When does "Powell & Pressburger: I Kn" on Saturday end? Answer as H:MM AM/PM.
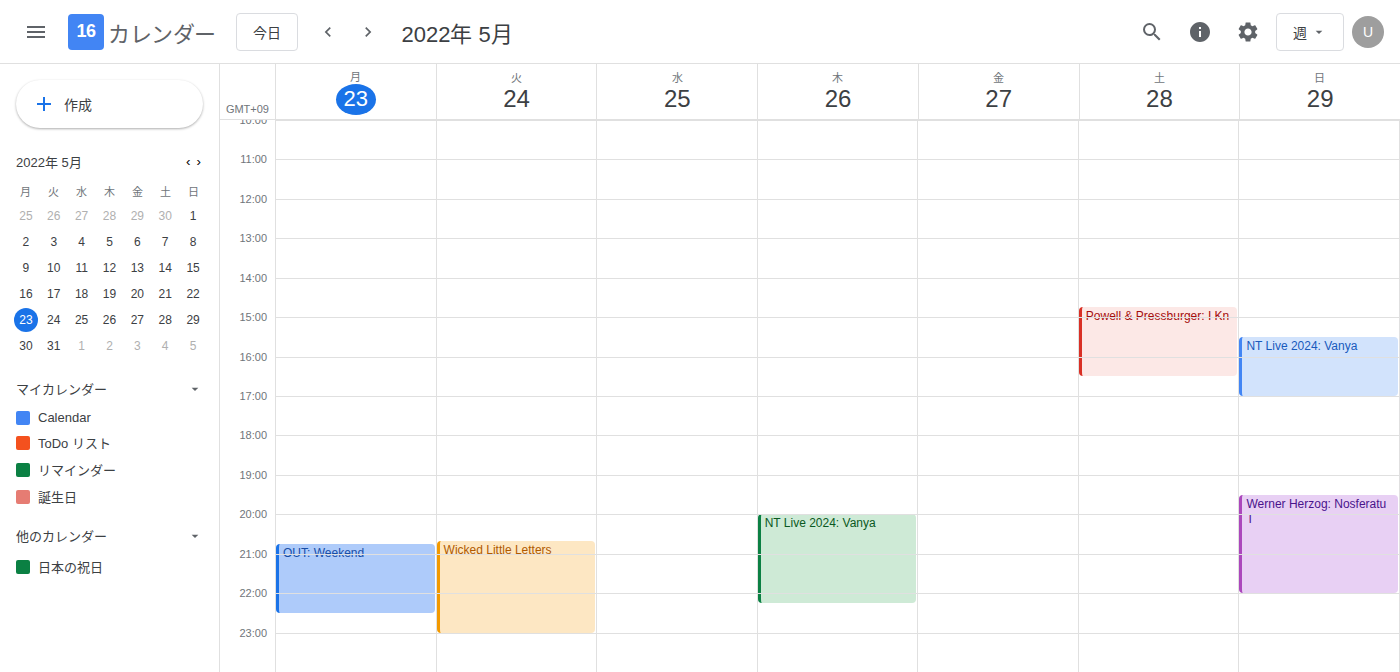
4:30 PM